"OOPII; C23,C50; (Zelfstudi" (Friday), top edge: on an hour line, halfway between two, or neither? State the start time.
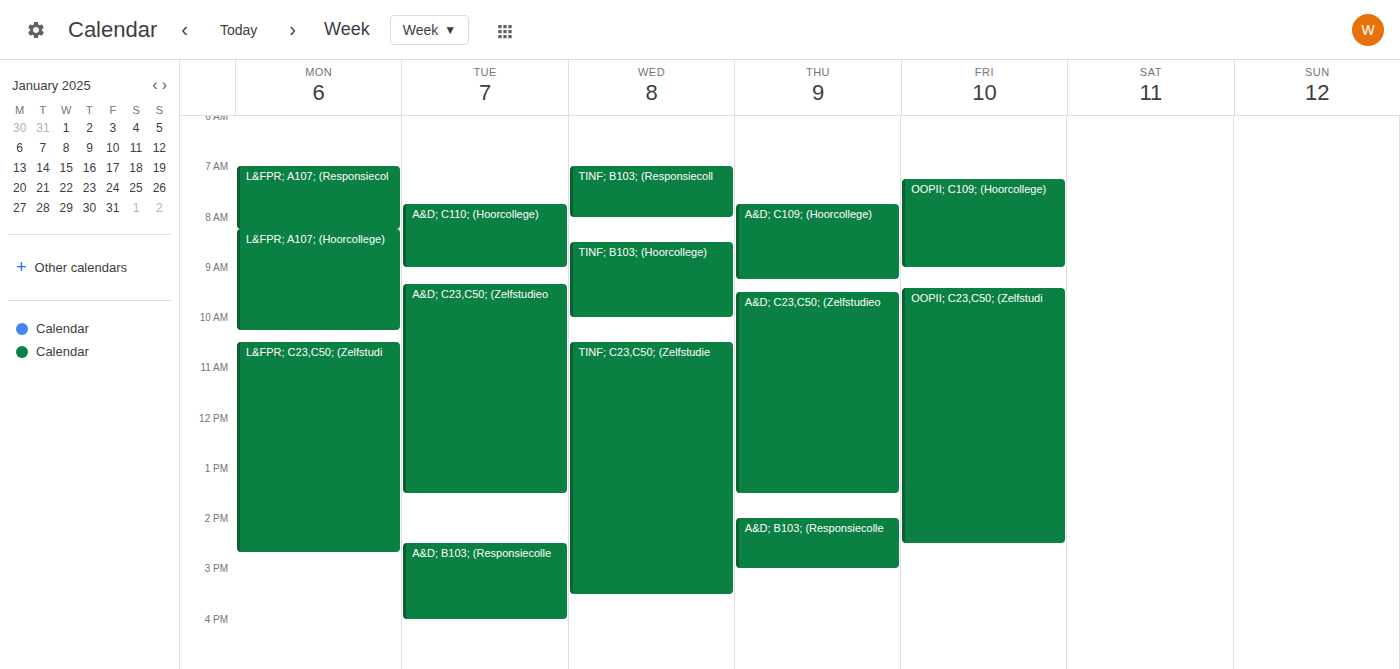
9:25 AM -- neither: 25 minutes below the 9 AM line and 35 minutes above the 10 AM line.